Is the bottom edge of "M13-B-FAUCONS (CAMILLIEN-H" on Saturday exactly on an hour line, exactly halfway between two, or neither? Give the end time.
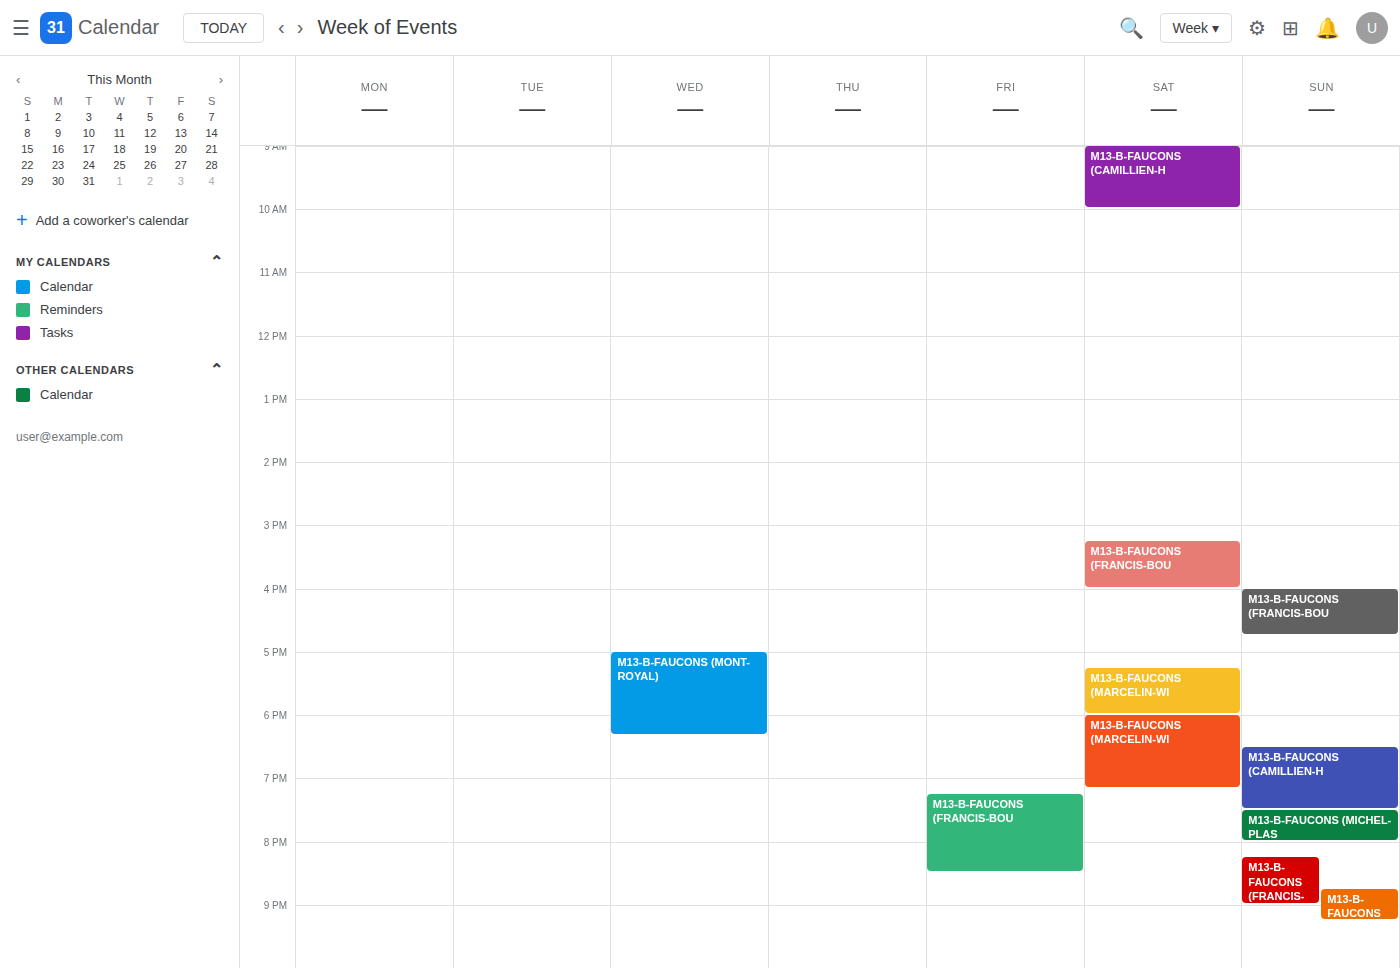
10:00 AM -- exactly on the 10 AM line.